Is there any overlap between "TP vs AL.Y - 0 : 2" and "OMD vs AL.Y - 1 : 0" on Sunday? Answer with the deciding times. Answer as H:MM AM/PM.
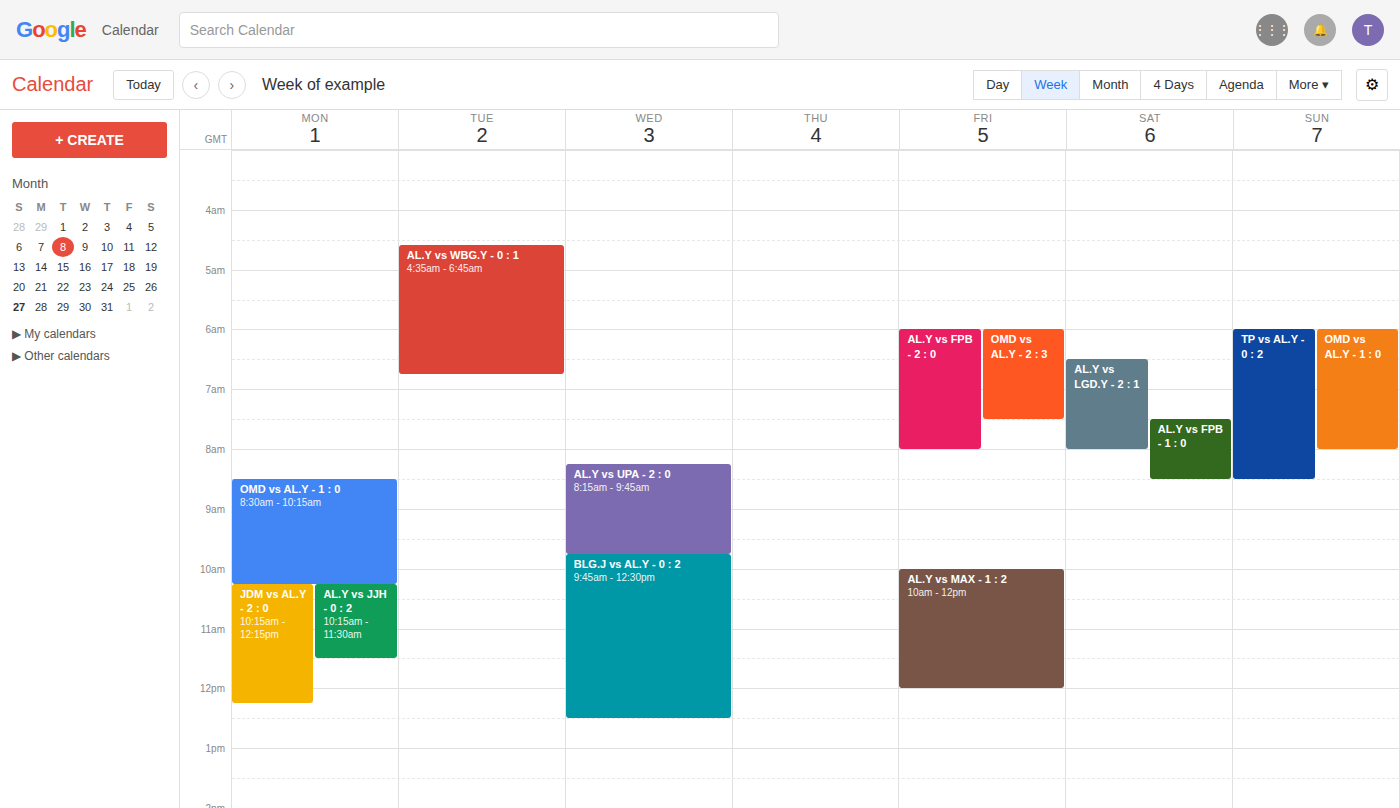
"OMD vs AL.Y - 1 : 0" runs 6:00 AM to 8:00 AM, inside "TP vs AL.Y - 0 : 2" -- they overlap.